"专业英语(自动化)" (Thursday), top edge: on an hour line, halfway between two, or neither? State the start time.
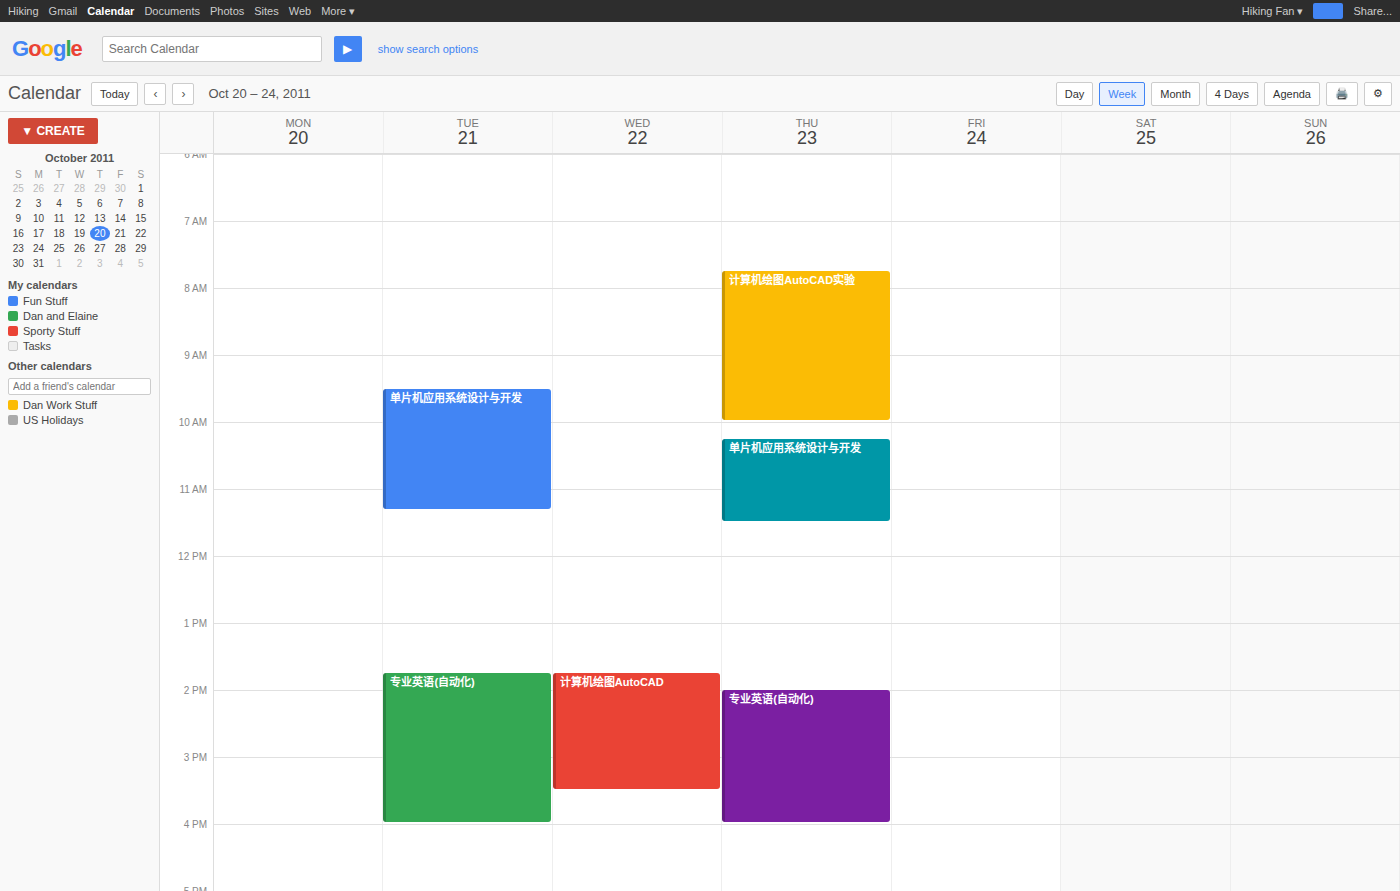
2:00 PM -- exactly on the 2 PM line.